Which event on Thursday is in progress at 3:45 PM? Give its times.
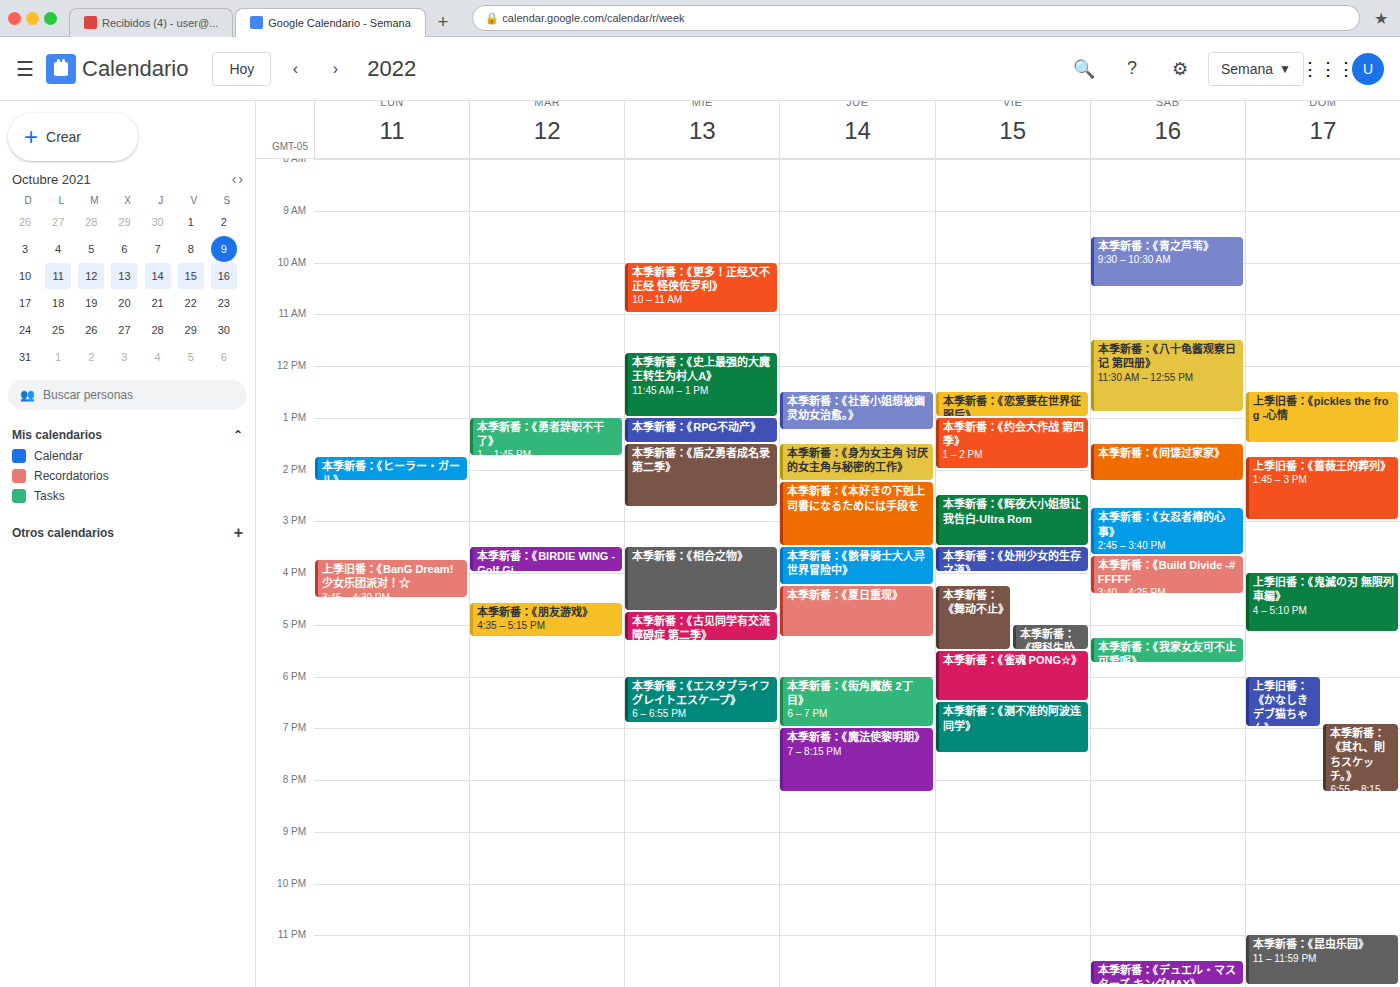
"本季新番：《骸骨骑士大人异世界冒险中》", 3:30 PM to 4:15 PM